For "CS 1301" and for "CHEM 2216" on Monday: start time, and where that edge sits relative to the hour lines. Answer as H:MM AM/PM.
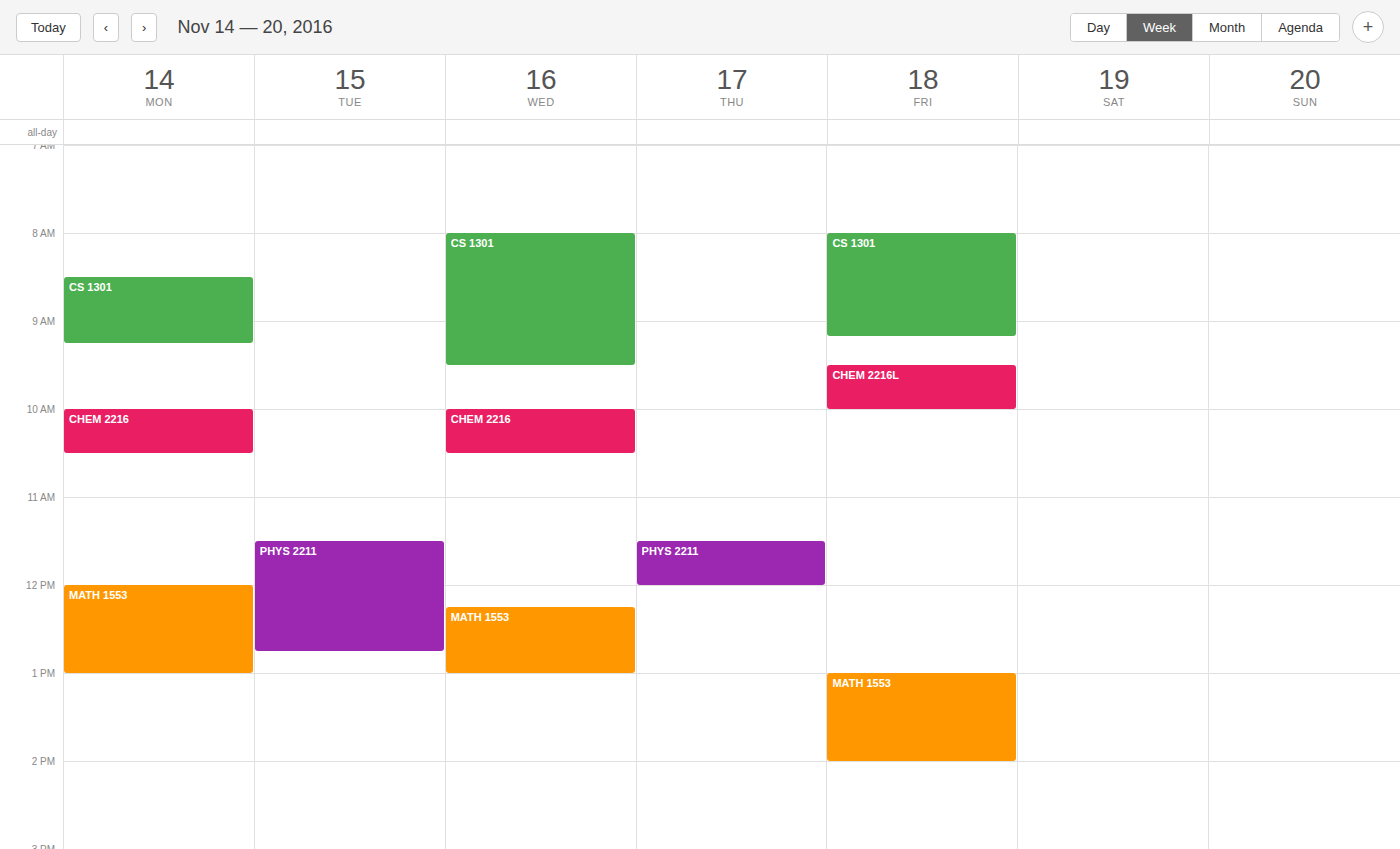
"CS 1301": 8:30 AM, halfway between the 8 AM and 9 AM lines. "CHEM 2216": 10:00 AM, exactly on the 10 AM line.